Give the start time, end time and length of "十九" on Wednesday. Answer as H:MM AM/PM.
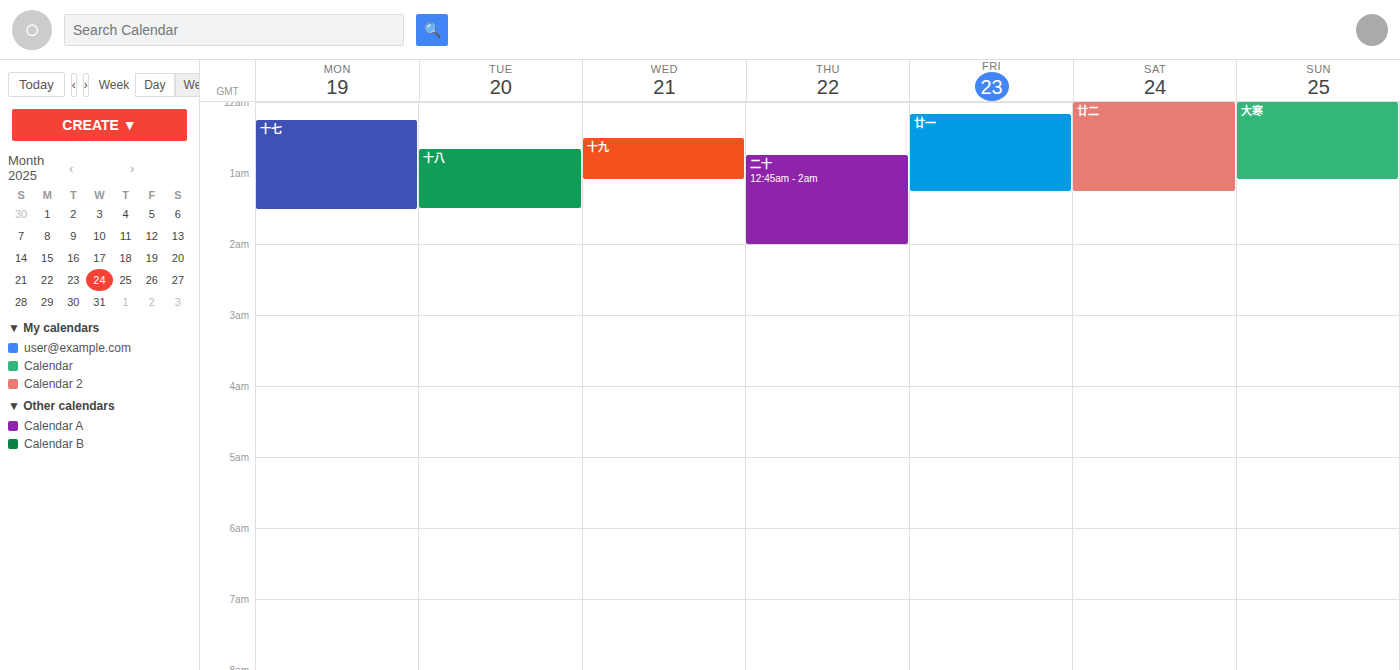
12:30 AM to 1:05 AM, 35 minutes